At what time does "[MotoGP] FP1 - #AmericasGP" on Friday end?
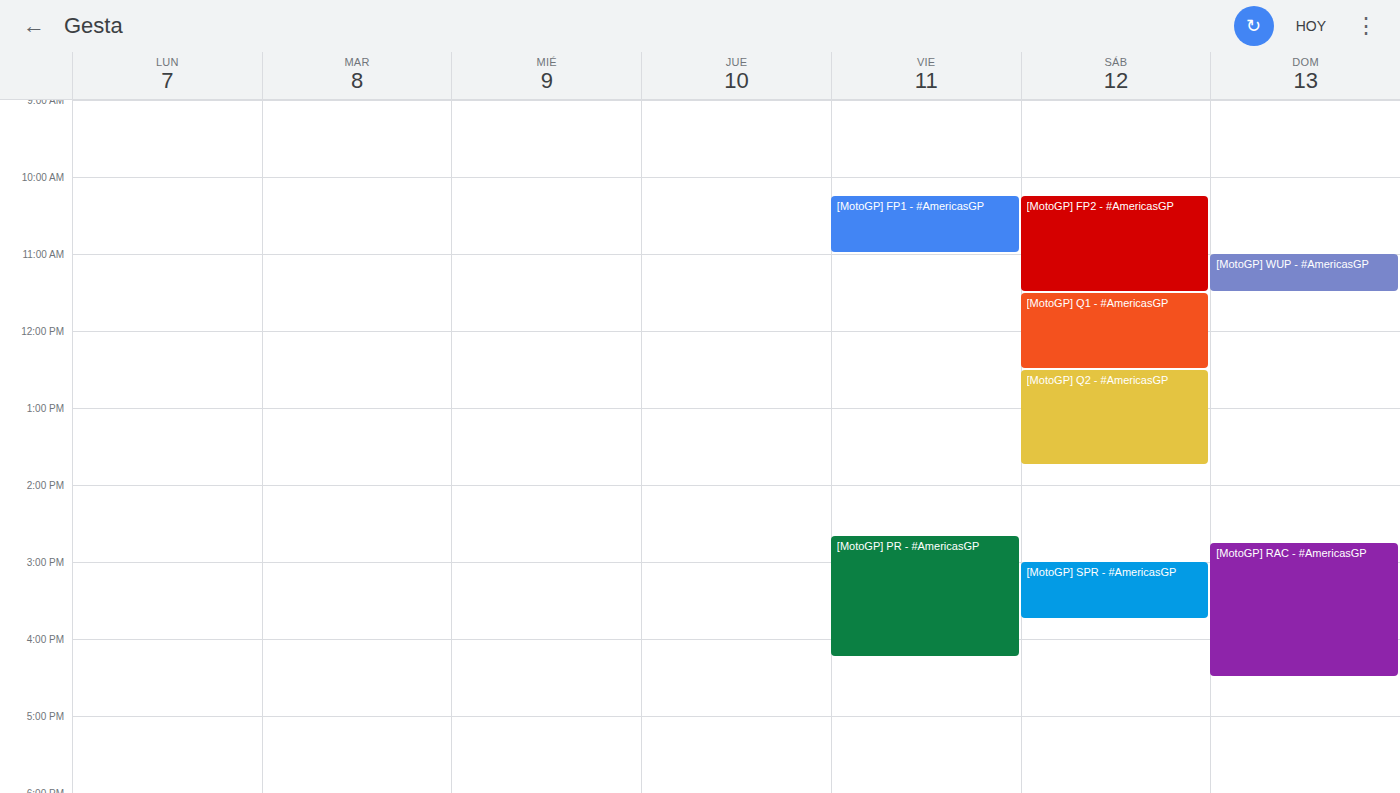
11:00 AM